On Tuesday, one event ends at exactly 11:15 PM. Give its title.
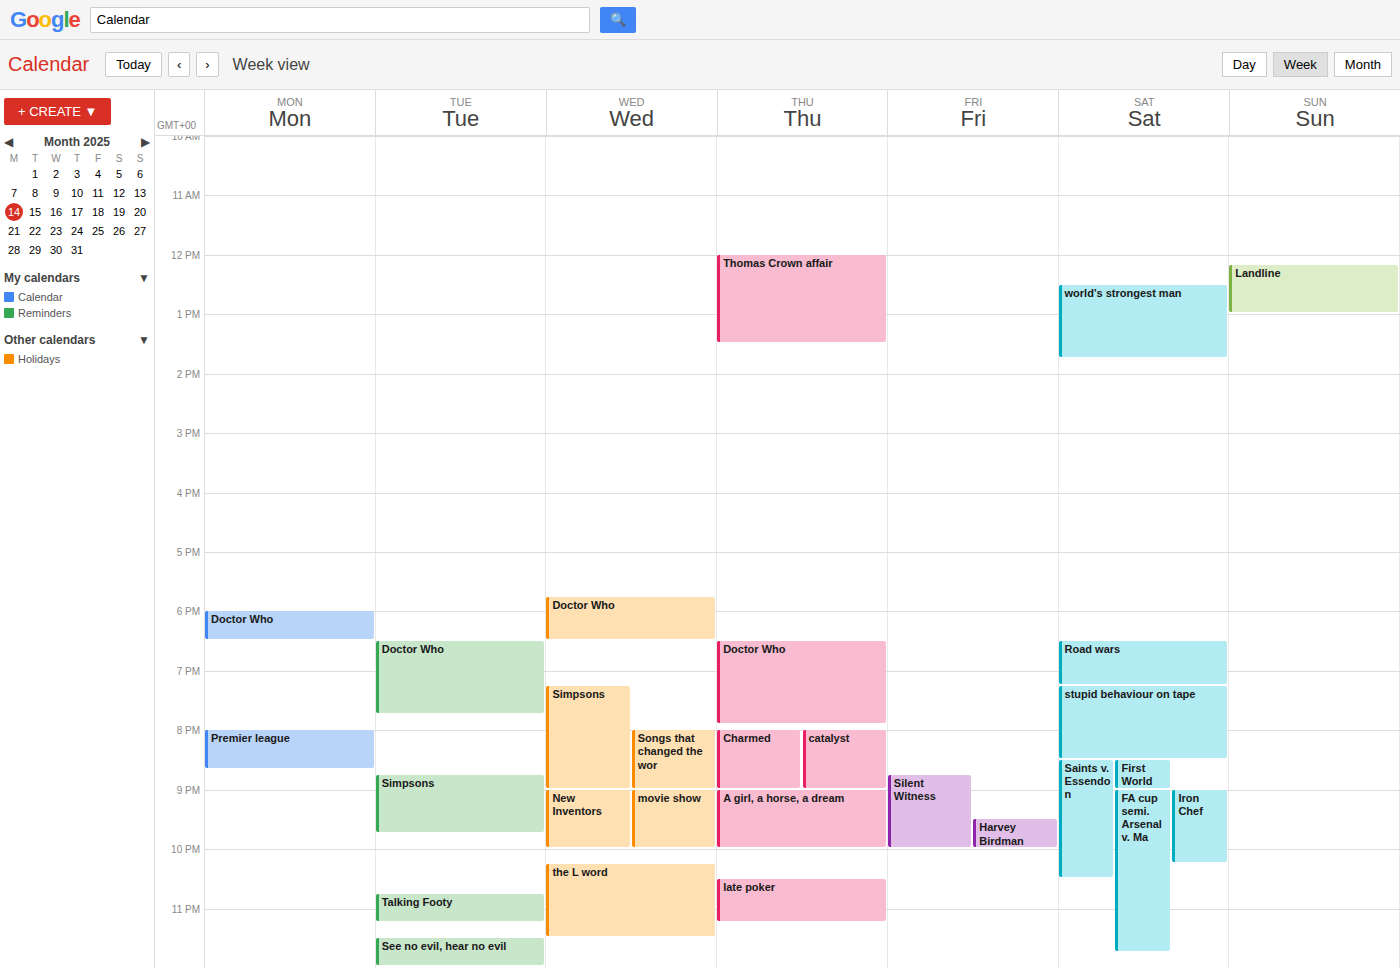
"Talking Footy"